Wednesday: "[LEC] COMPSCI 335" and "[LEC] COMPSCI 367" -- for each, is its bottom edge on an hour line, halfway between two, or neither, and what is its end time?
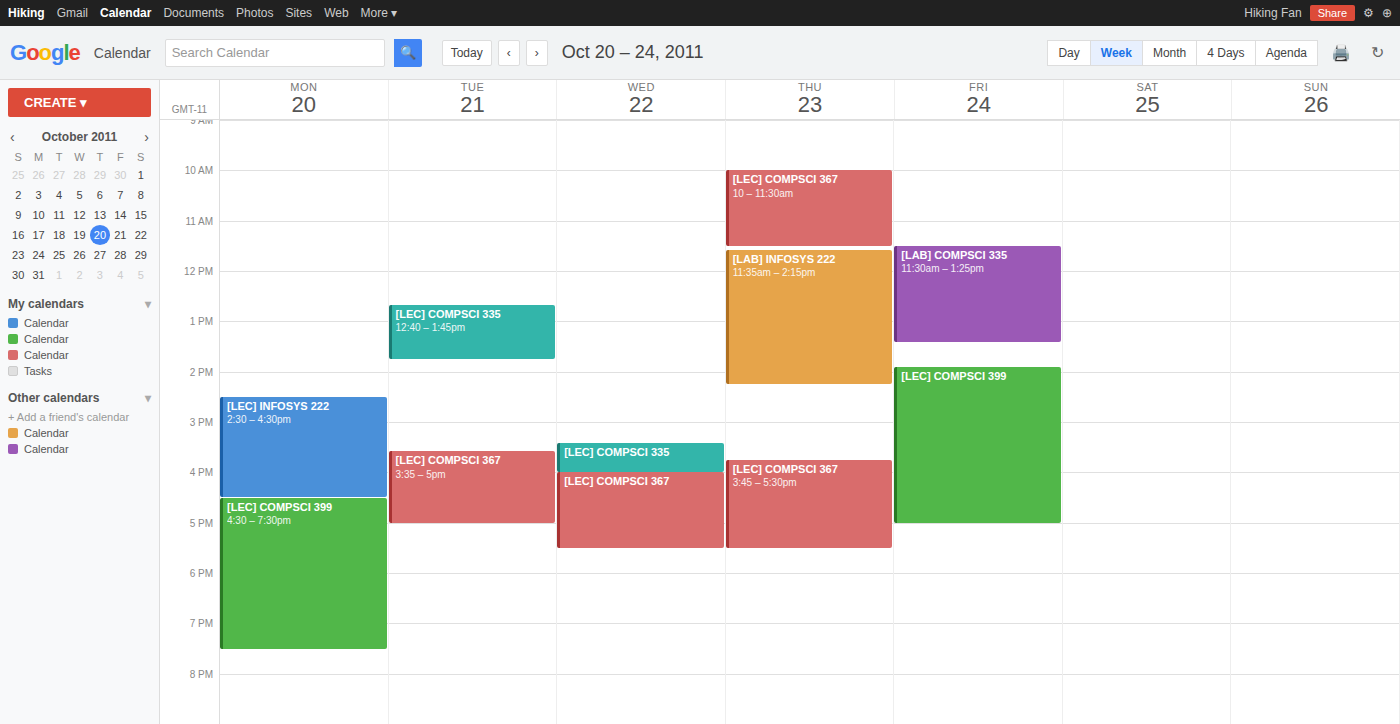
"[LEC] COMPSCI 335": 16:00, exactly on the 16:00 line. "[LEC] COMPSCI 367": 17:30, halfway between the 17:00 and 18:00 lines.